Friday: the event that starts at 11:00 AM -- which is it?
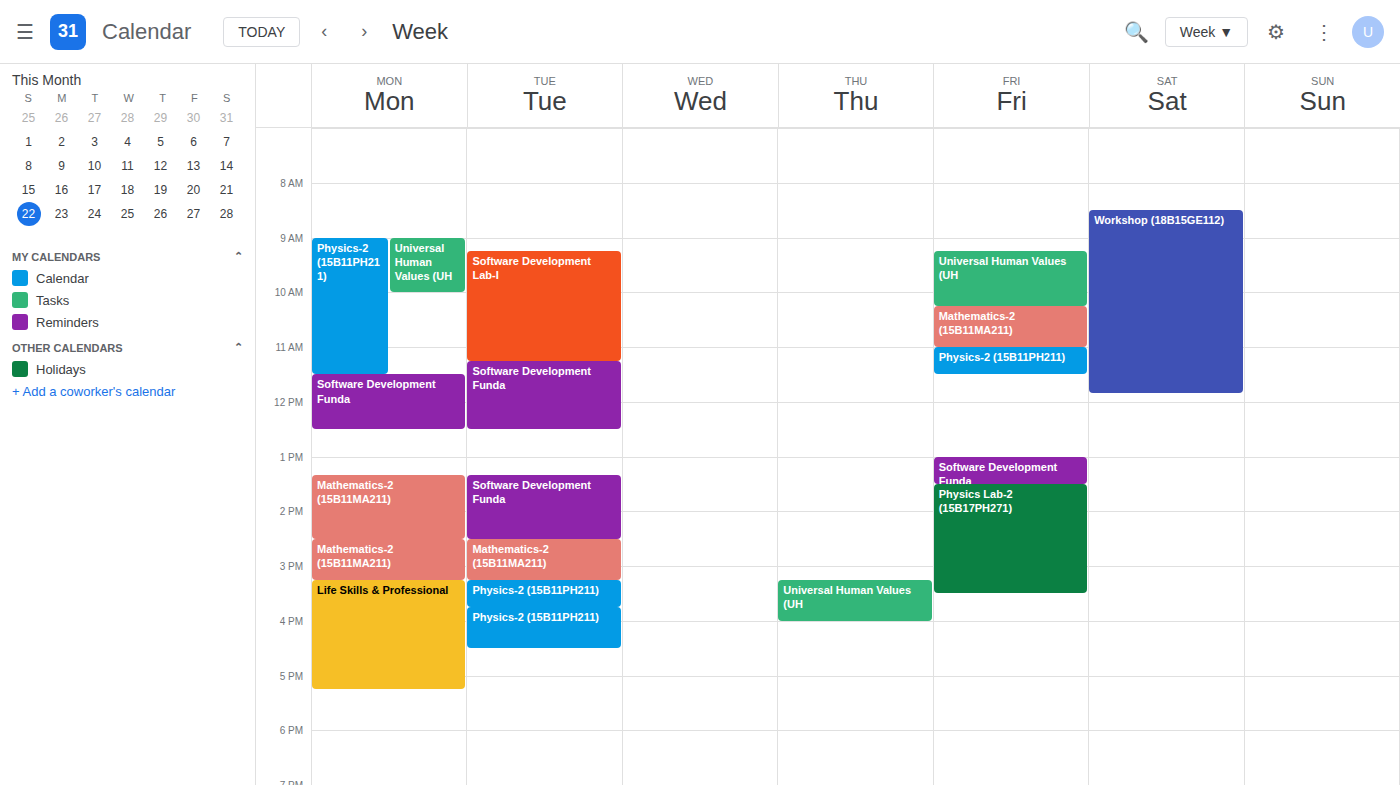
"Physics-2 (15B11PH211)"